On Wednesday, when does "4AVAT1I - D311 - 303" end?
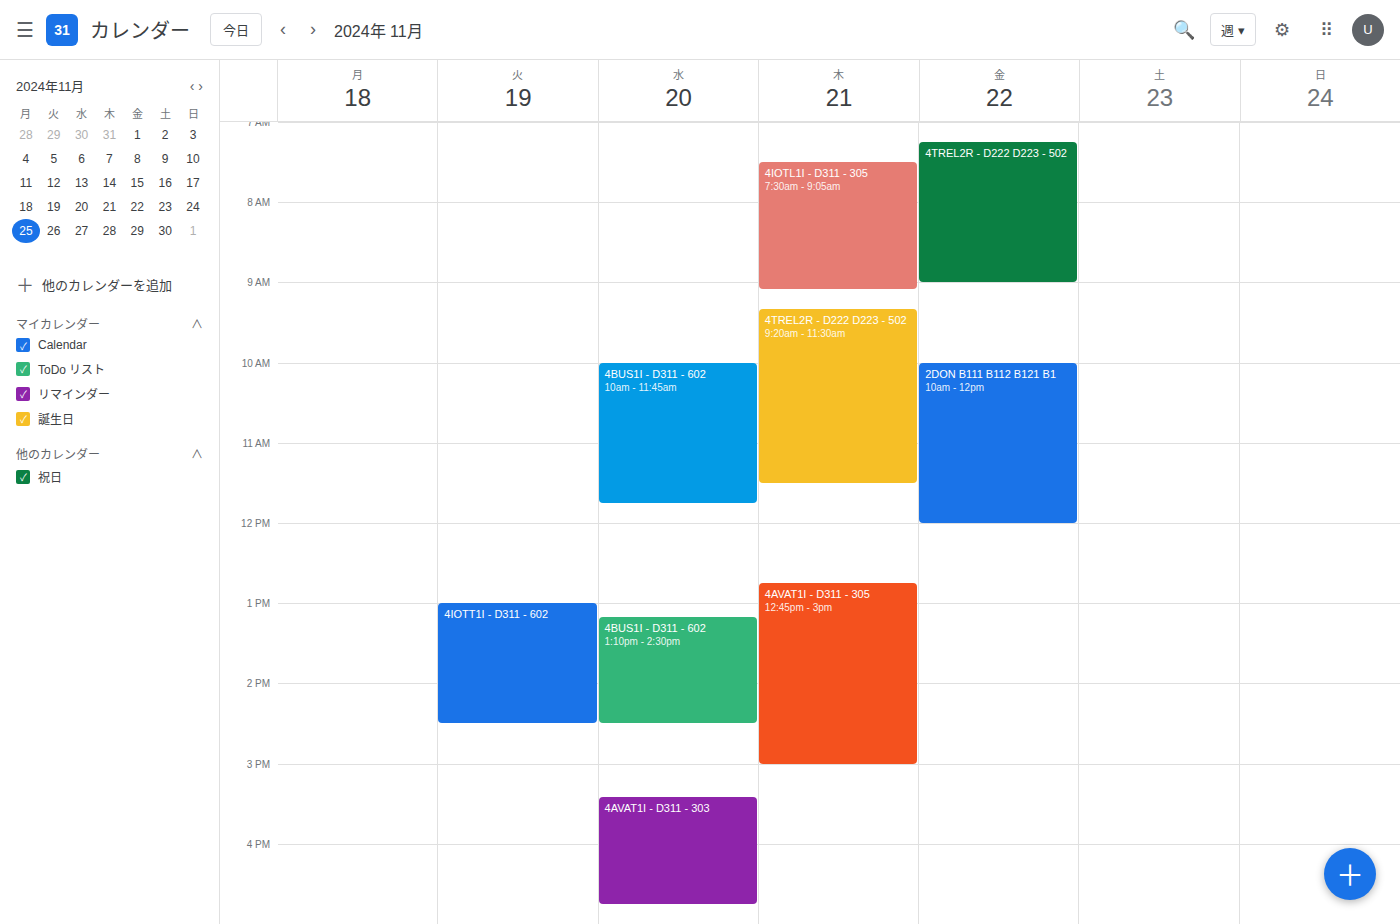
4:45 PM